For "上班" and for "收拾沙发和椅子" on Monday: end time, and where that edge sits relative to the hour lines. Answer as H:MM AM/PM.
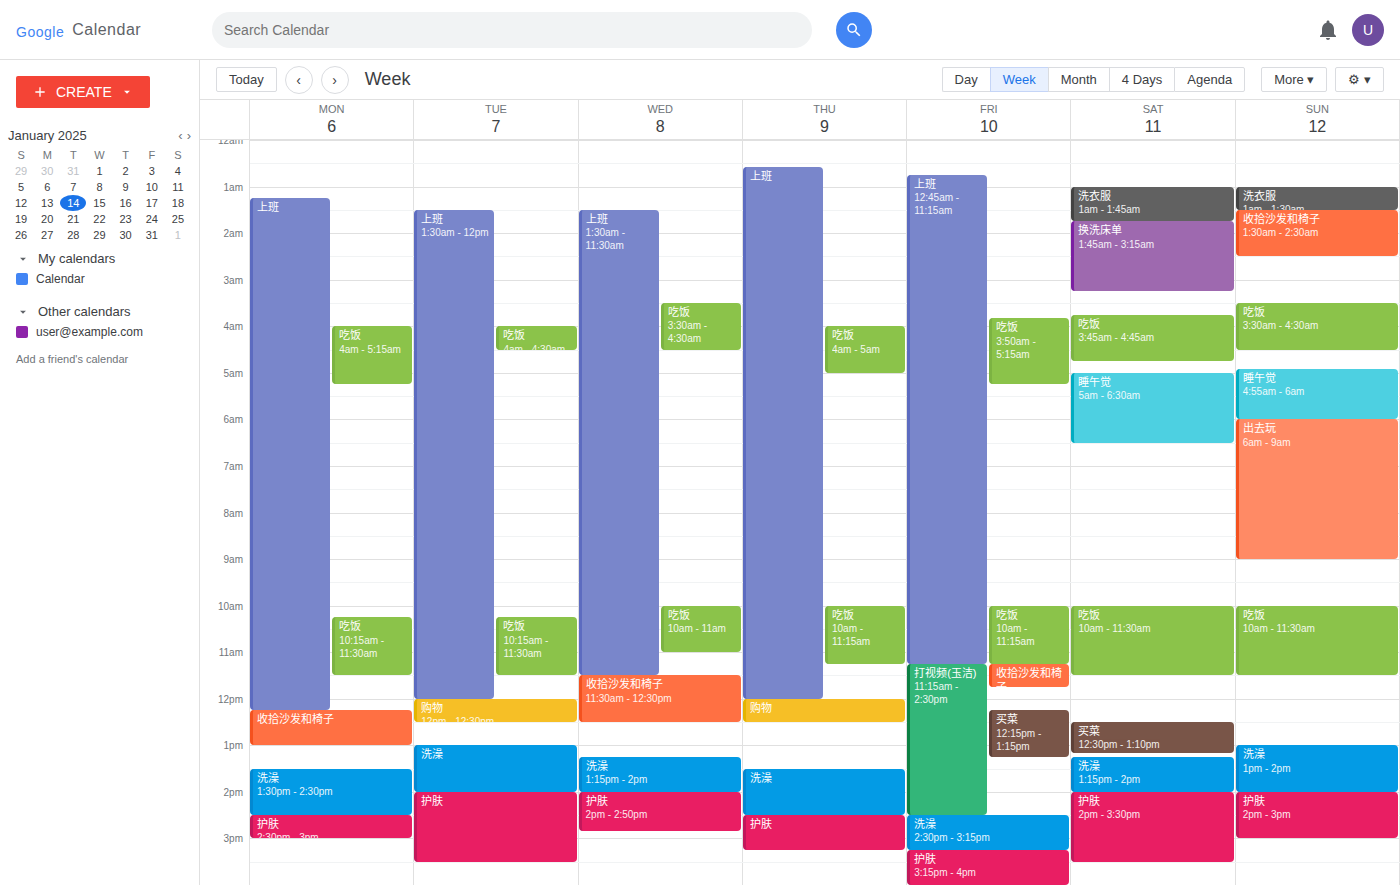
"上班": 12:15 PM, neither: a quarter of the way from the 12 PM line to the 1 PM line. "收拾沙发和椅子": 1:00 PM, exactly on the 1 PM line.